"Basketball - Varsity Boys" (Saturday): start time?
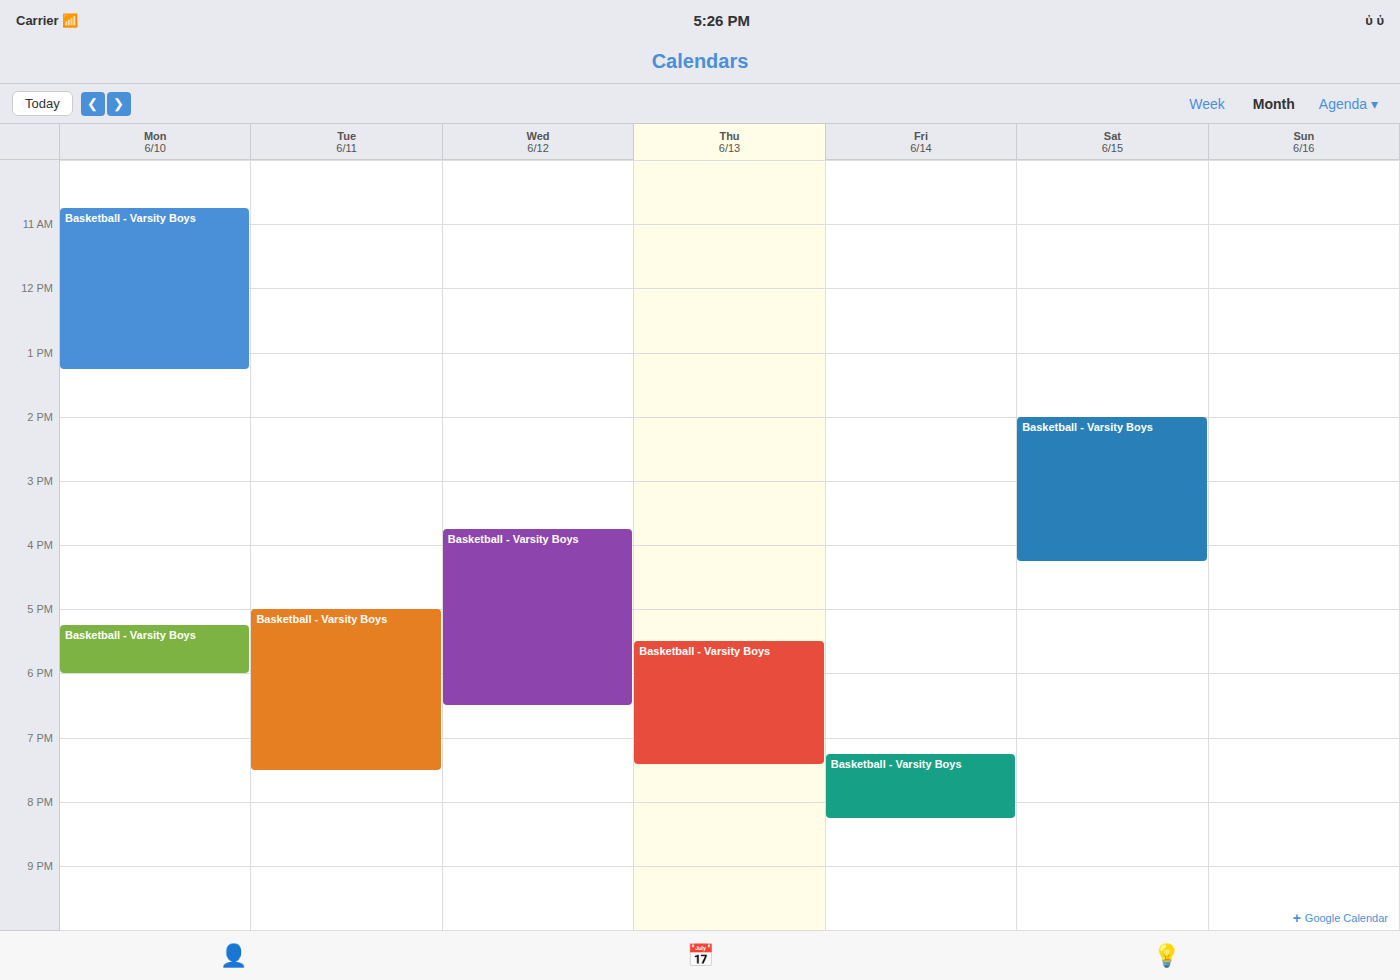
2:00 PM